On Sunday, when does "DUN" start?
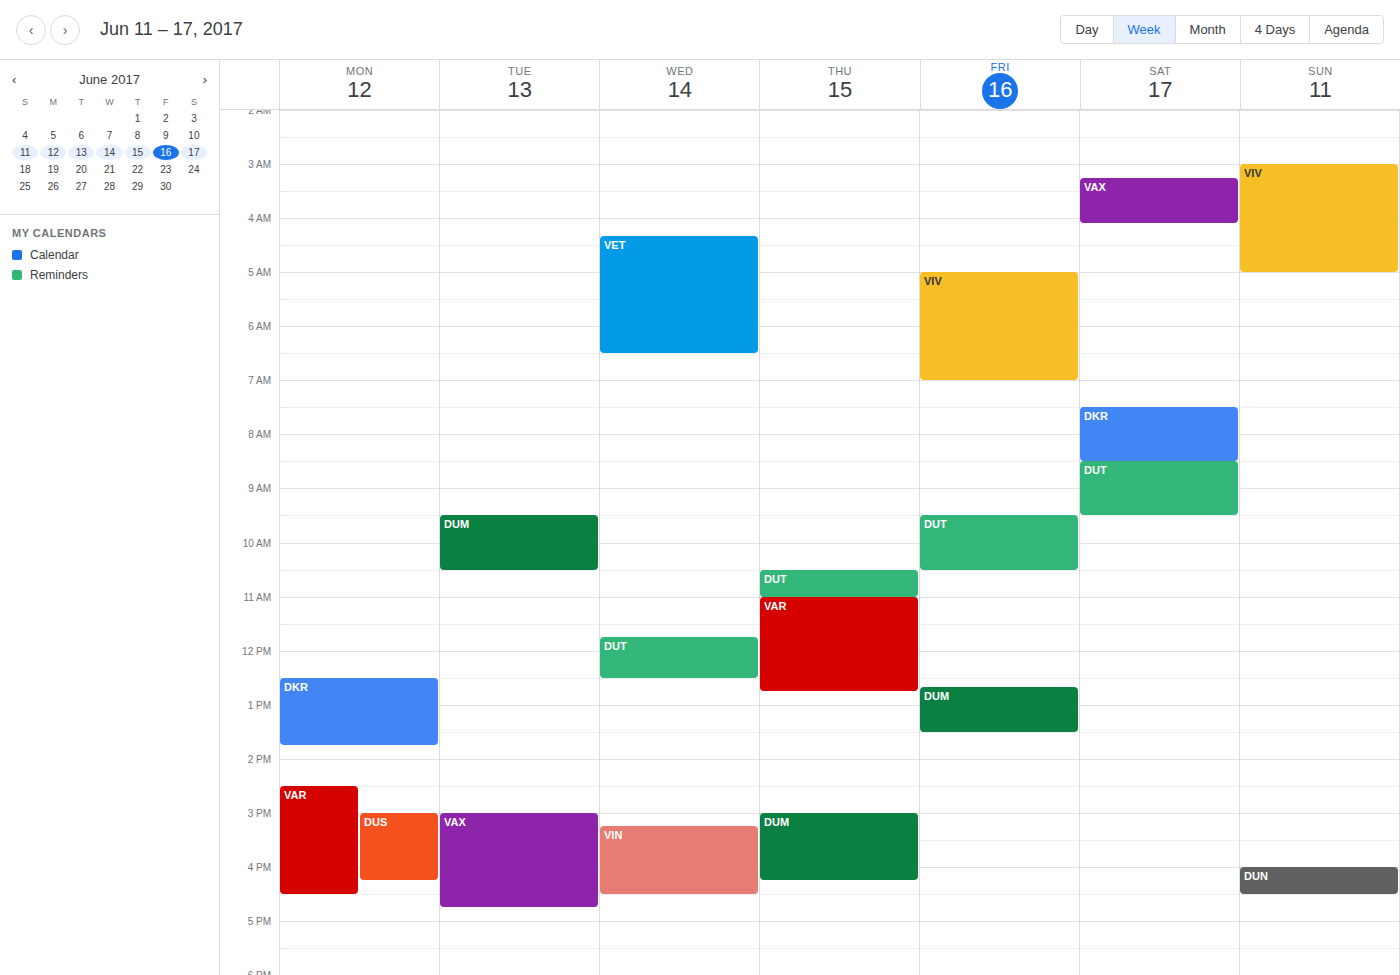
4:00 PM